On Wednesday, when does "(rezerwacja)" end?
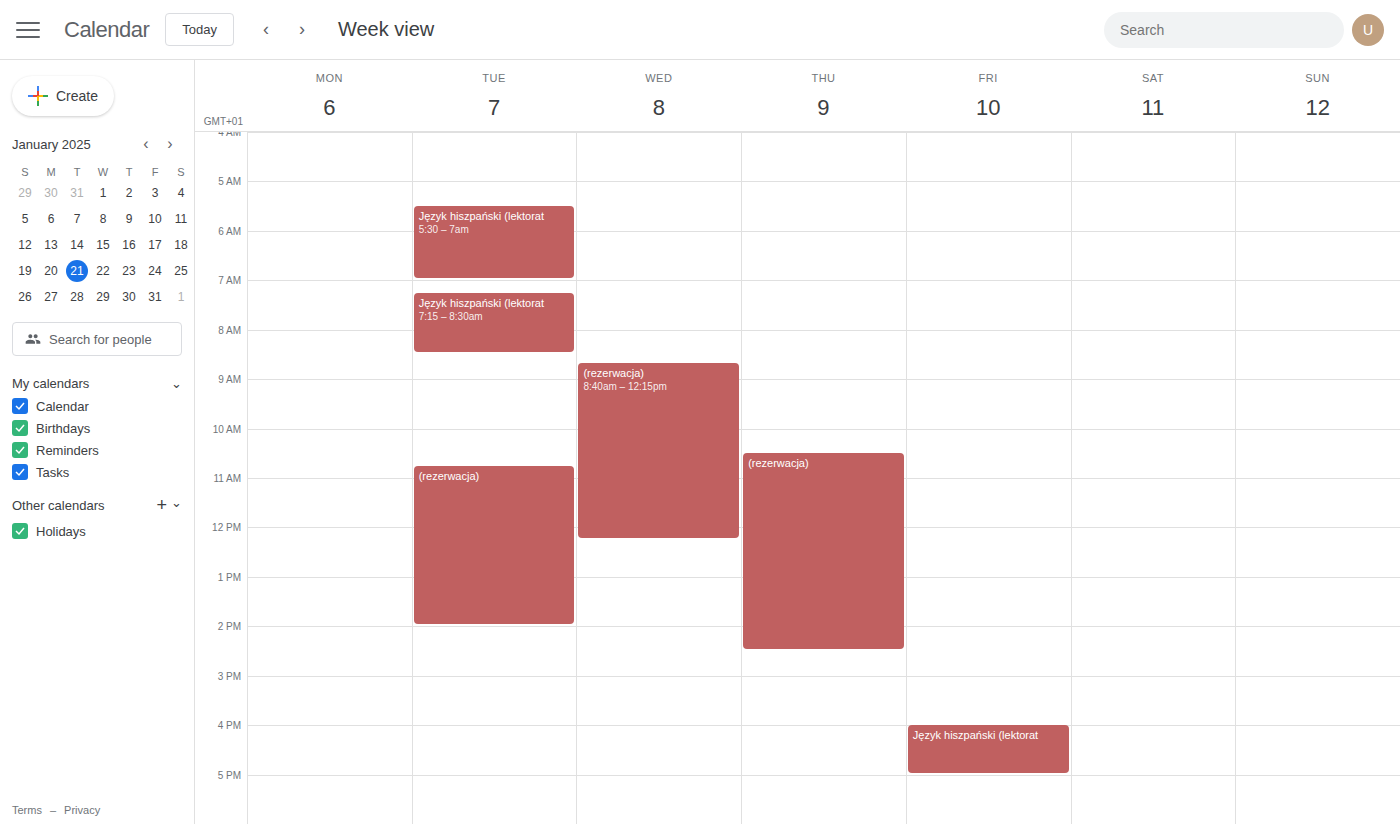
12:15 PM